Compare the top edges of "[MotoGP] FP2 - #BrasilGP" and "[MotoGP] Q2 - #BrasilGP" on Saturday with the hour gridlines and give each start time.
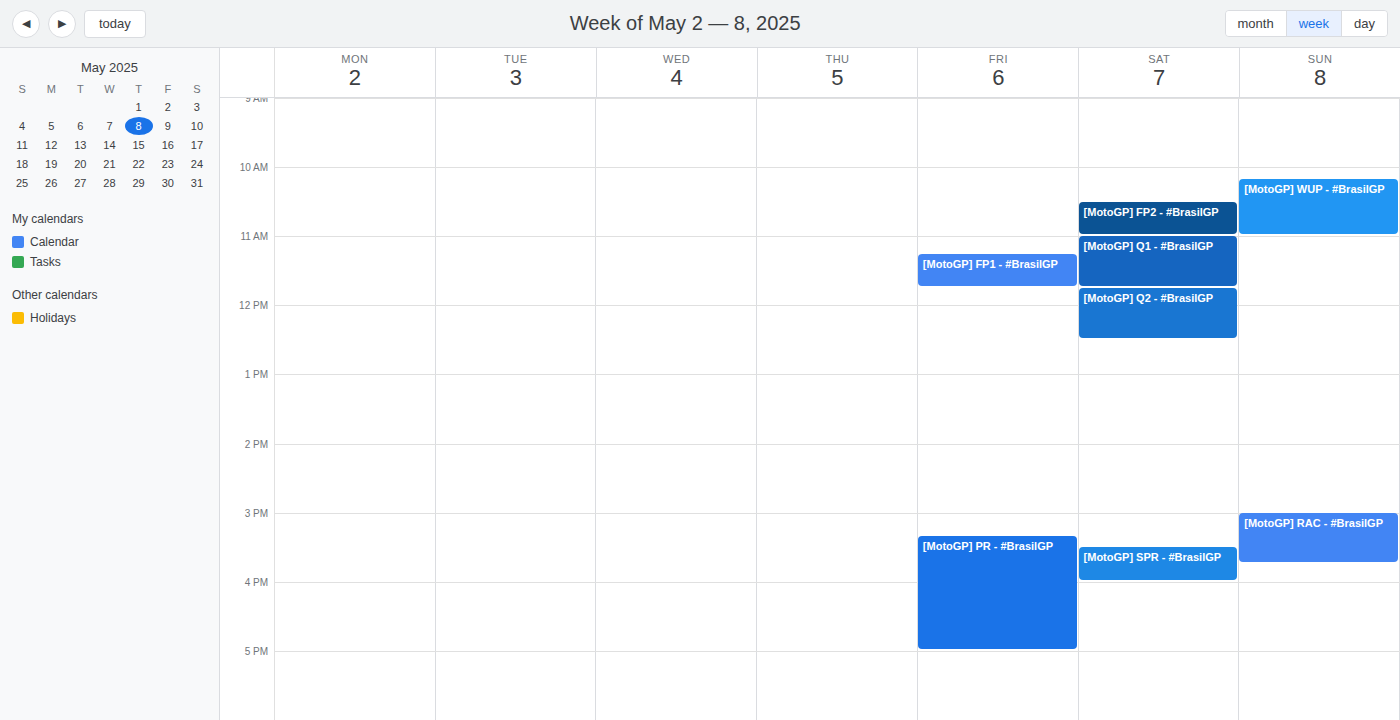
"[MotoGP] FP2 - #BrasilGP": 10:30 AM, halfway between the 10 AM and 11 AM lines. "[MotoGP] Q2 - #BrasilGP": 11:45 AM, neither: three quarters of the way from the 11 AM line to the 12 PM line.